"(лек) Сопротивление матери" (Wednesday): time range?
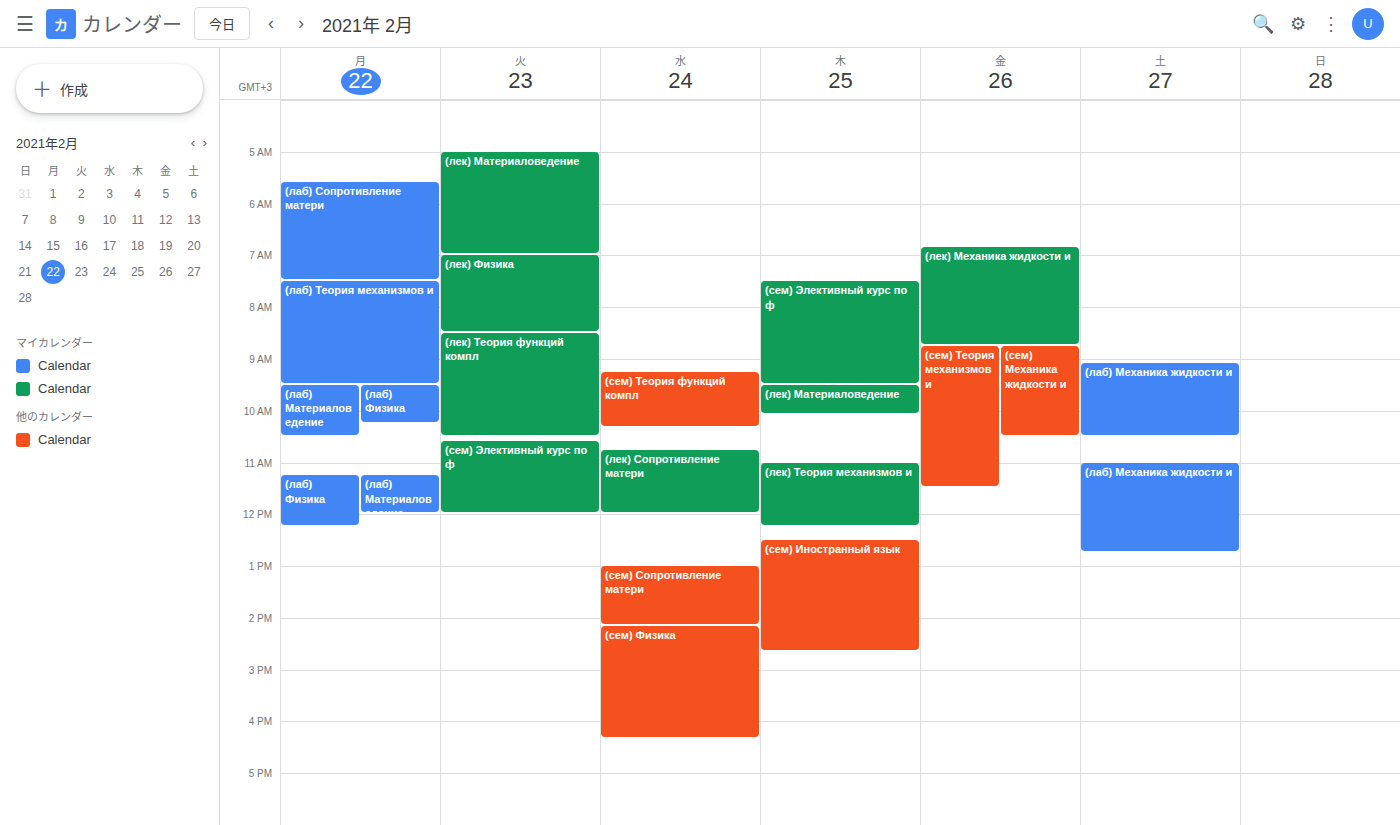
10:45 AM to 12:00 PM